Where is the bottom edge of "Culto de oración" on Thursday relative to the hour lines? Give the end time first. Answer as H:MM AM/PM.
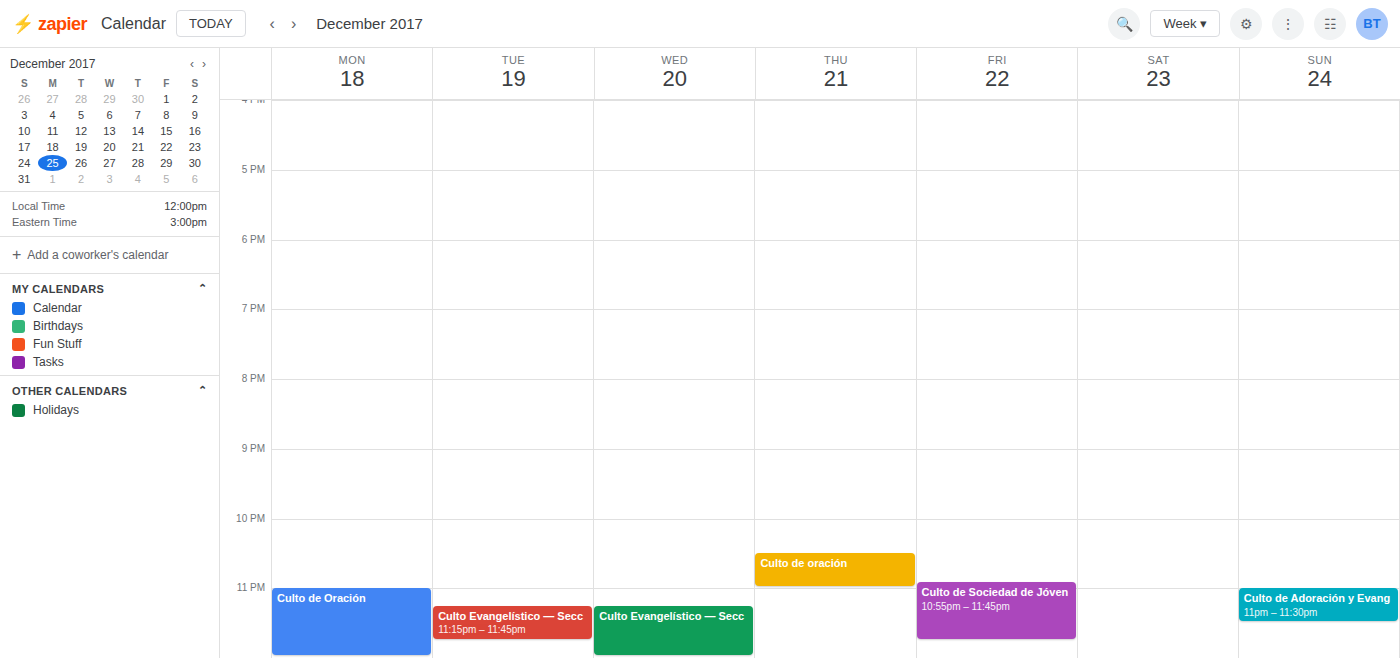
11:00 PM -- exactly on the 11 PM line.